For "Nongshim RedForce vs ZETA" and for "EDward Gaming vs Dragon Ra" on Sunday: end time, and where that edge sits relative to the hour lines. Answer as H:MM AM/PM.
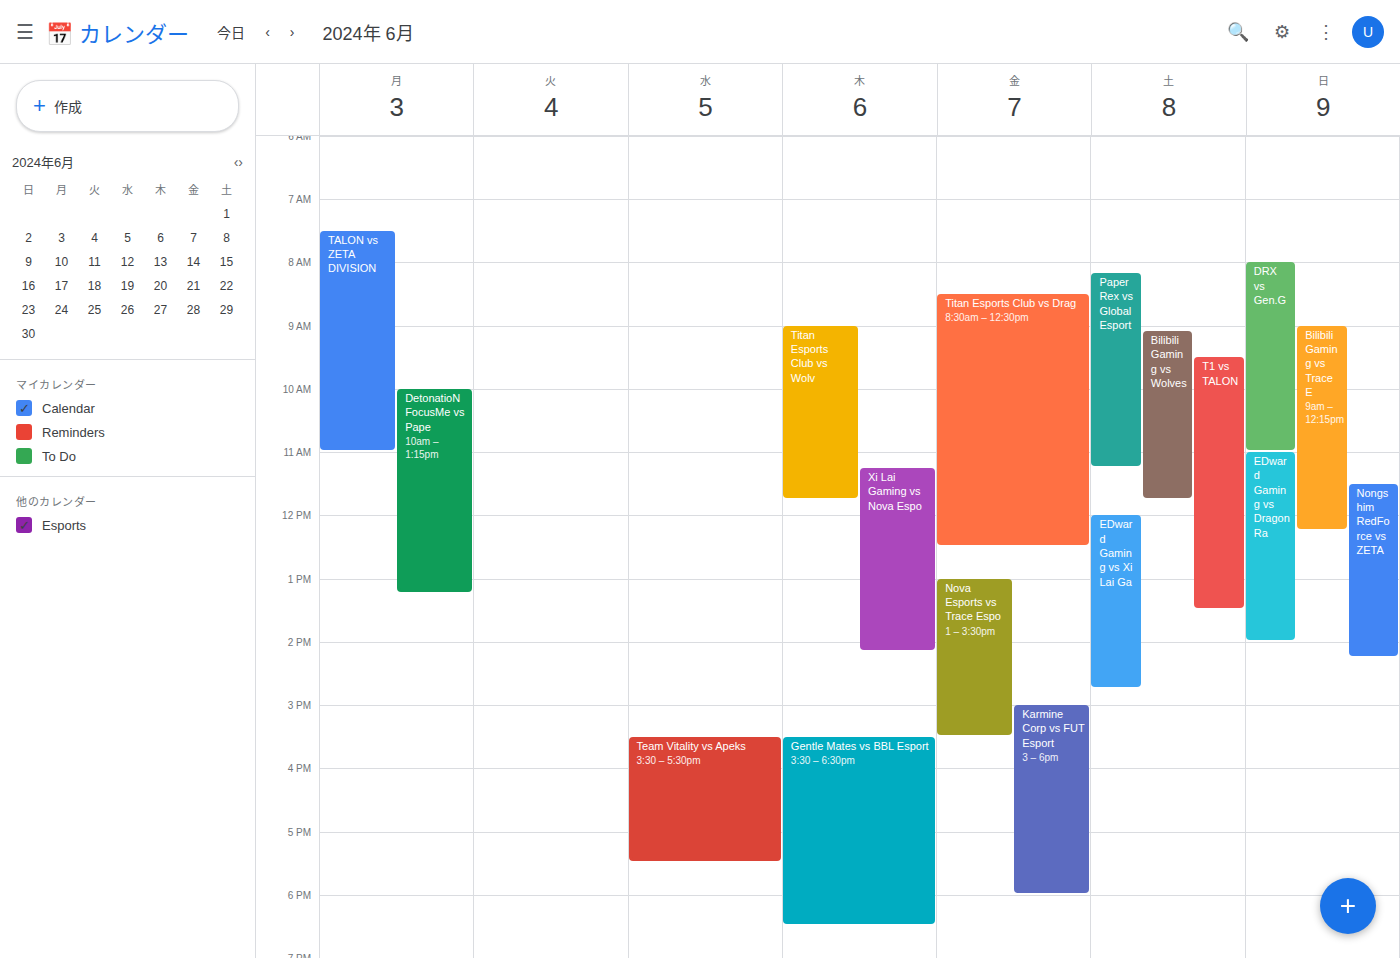
"Nongshim RedForce vs ZETA": 2:15 PM, neither: a quarter of the way from the 2 PM line to the 3 PM line. "EDward Gaming vs Dragon Ra": 2:00 PM, exactly on the 2 PM line.